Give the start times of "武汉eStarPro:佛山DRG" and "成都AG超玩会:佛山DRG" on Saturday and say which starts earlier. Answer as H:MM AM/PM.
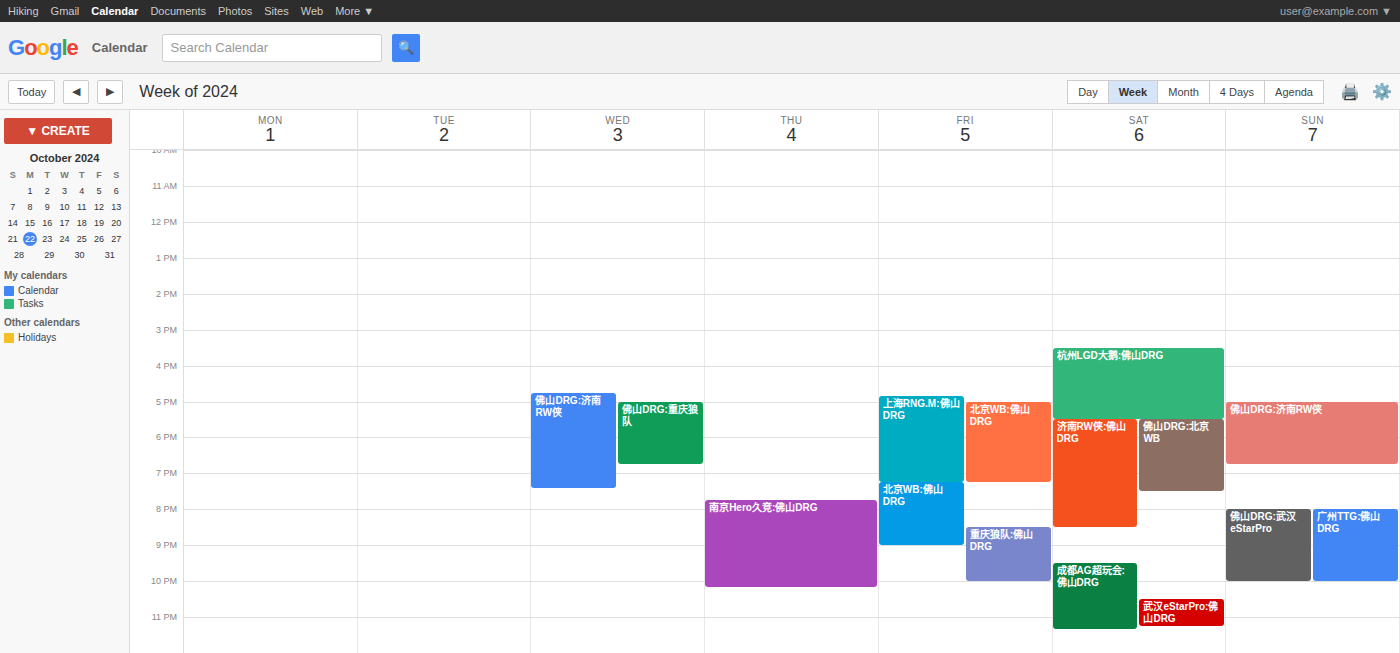
"成都AG超玩会:佛山DRG" 9:30 PM; "武汉eStarPro:佛山DRG" 10:30 PM.